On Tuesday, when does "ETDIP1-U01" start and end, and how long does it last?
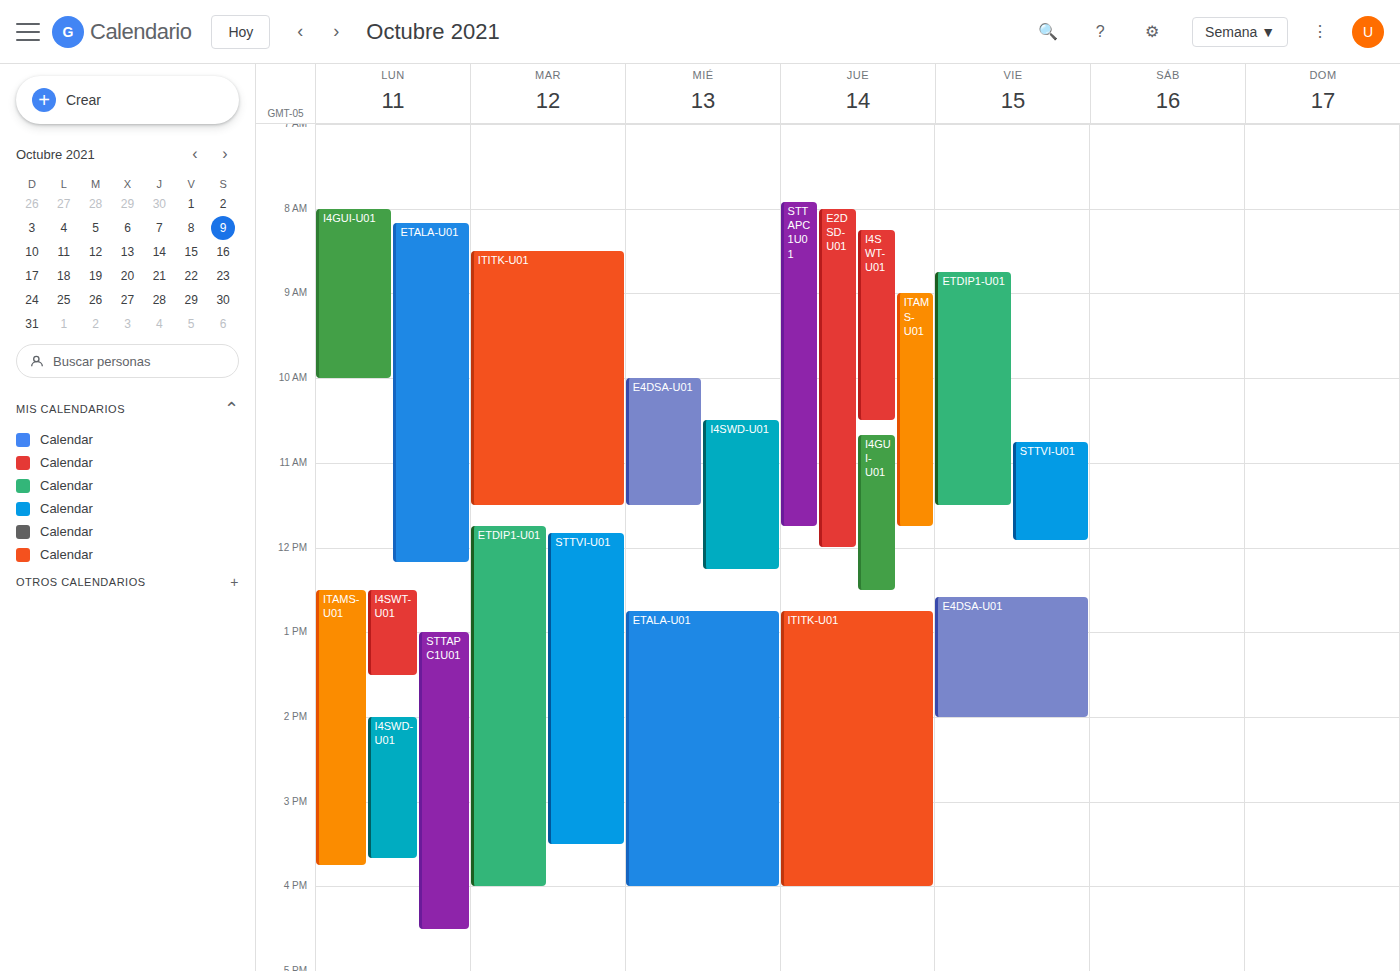
11:45 AM to 4:00 PM, 4 hours 15 minutes